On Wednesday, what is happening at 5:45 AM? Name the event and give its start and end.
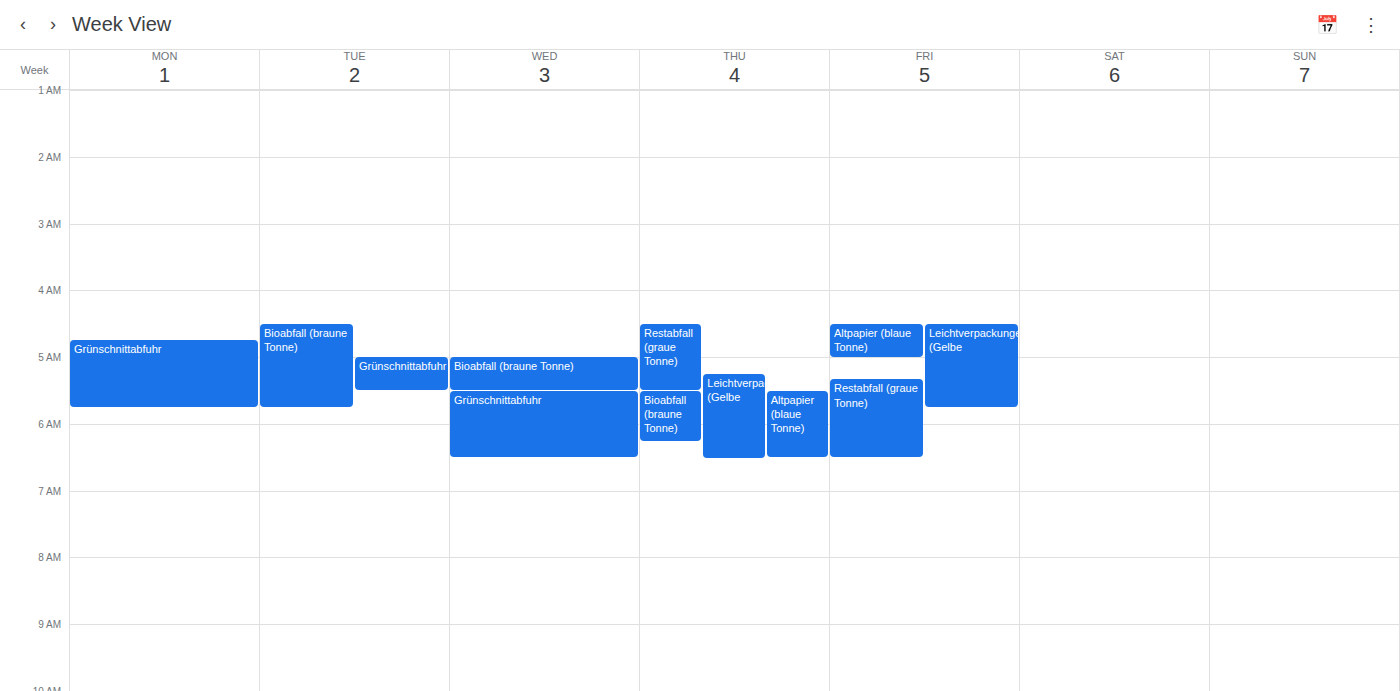
"Grünschnittabfuhr", 5:30 AM to 6:30 AM